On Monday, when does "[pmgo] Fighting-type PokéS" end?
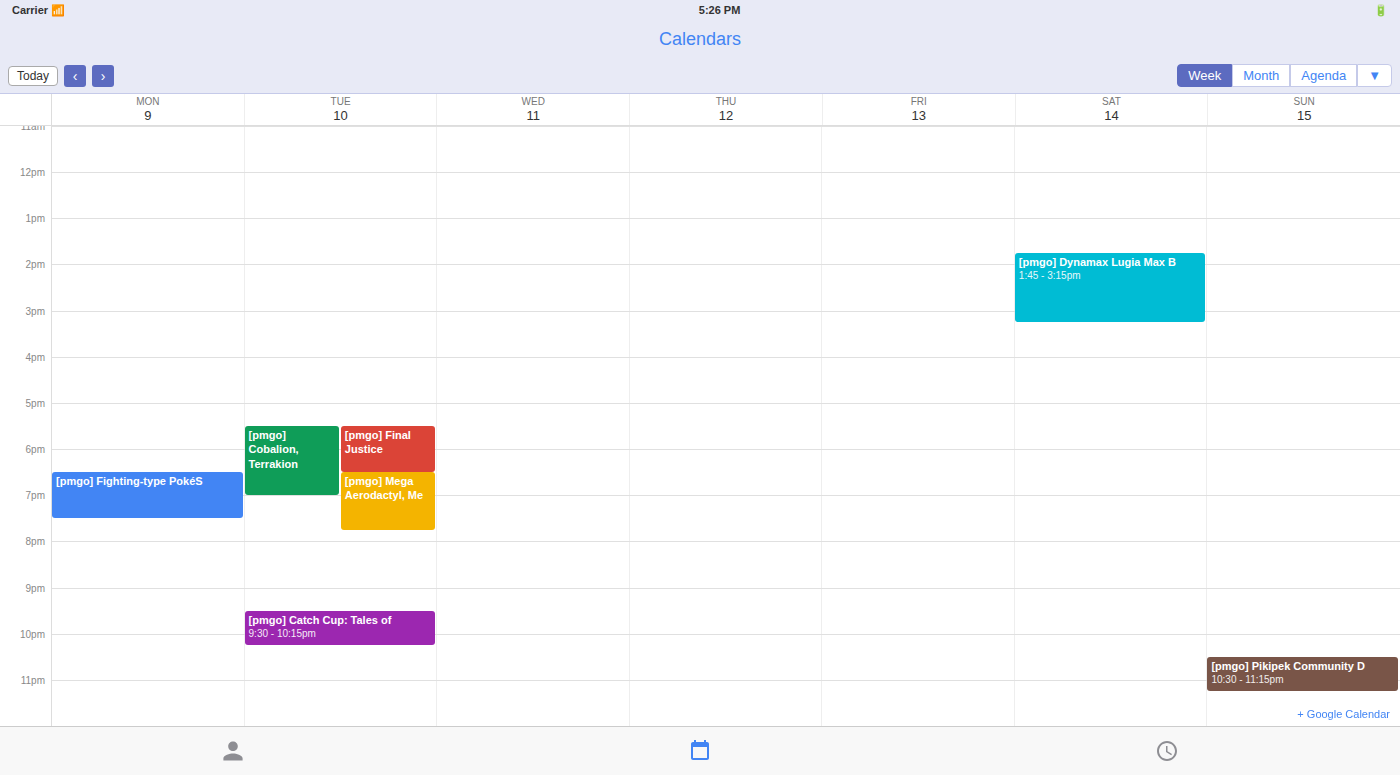
7:30 PM